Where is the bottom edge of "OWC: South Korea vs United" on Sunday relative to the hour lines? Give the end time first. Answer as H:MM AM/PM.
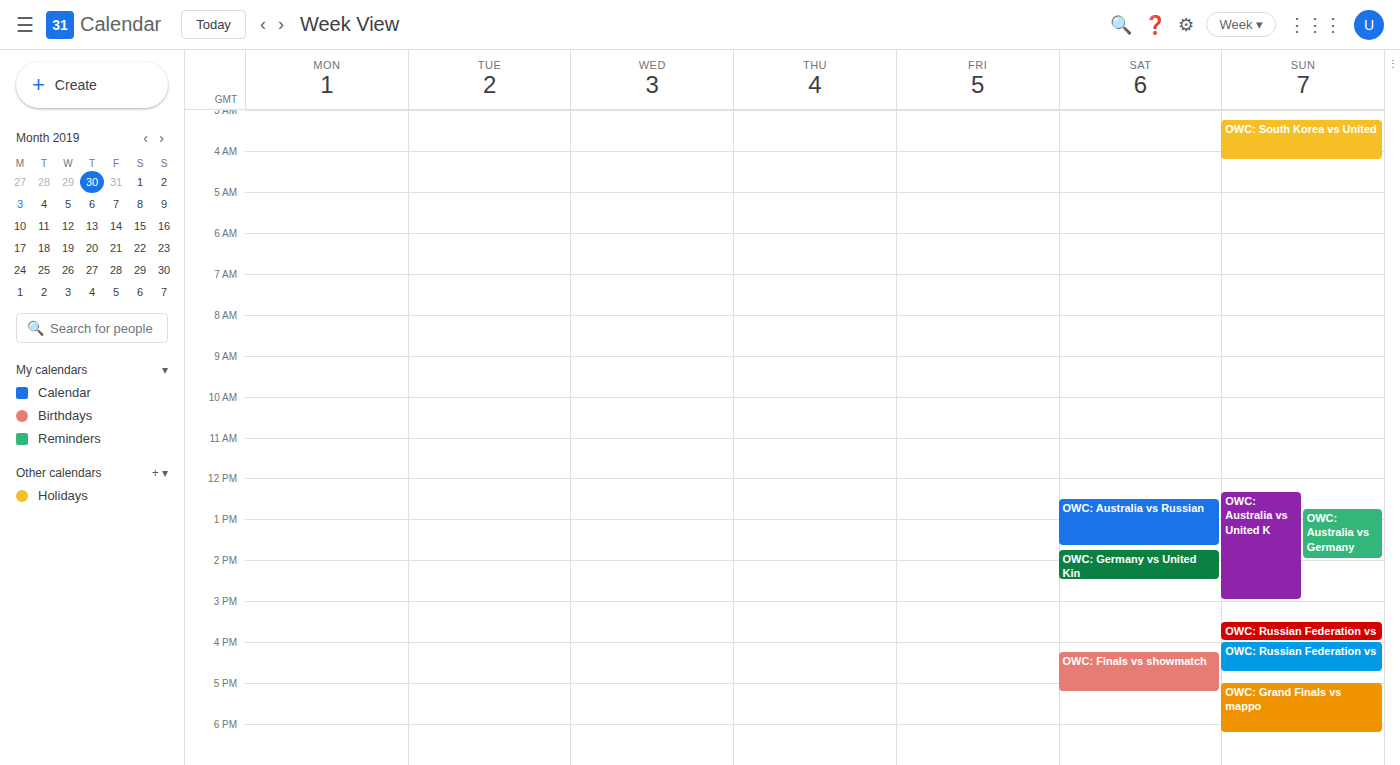
4:15 AM -- neither: a quarter of the way from the 4 AM line to the 5 AM line.